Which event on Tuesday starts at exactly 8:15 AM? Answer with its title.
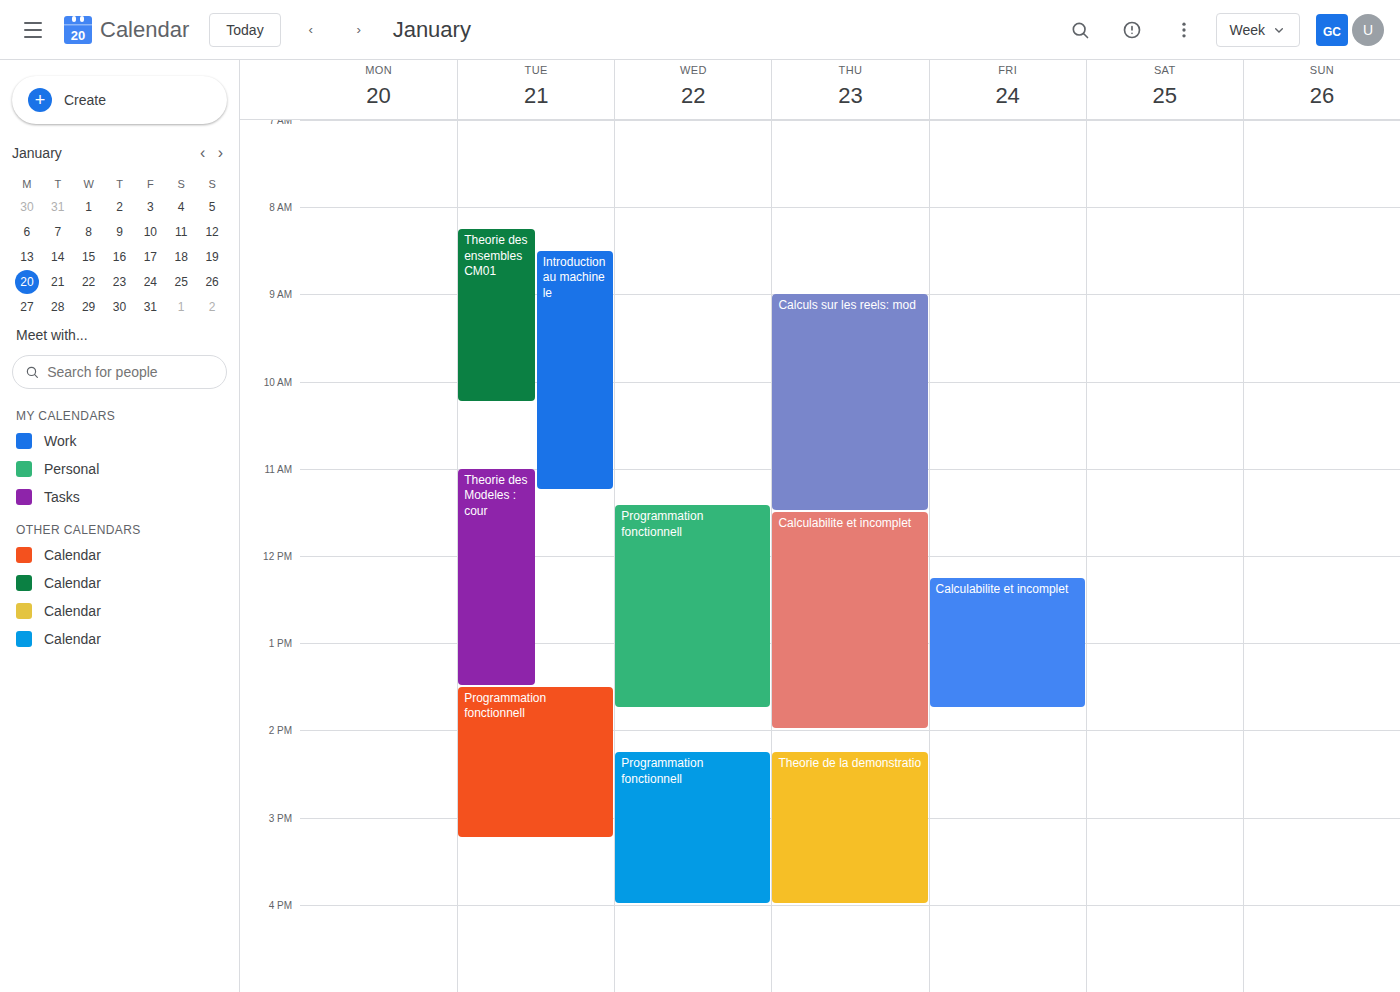
"Theorie des ensembles CM01"